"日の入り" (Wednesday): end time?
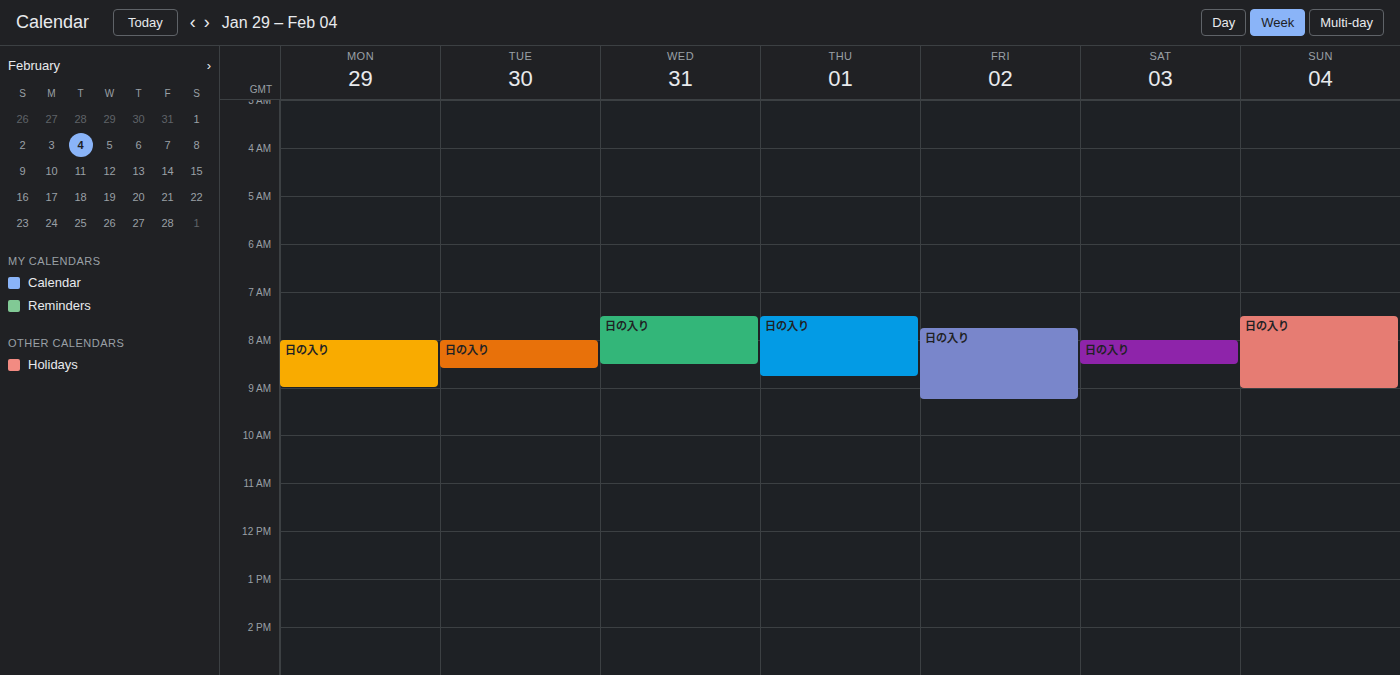
8:30 AM